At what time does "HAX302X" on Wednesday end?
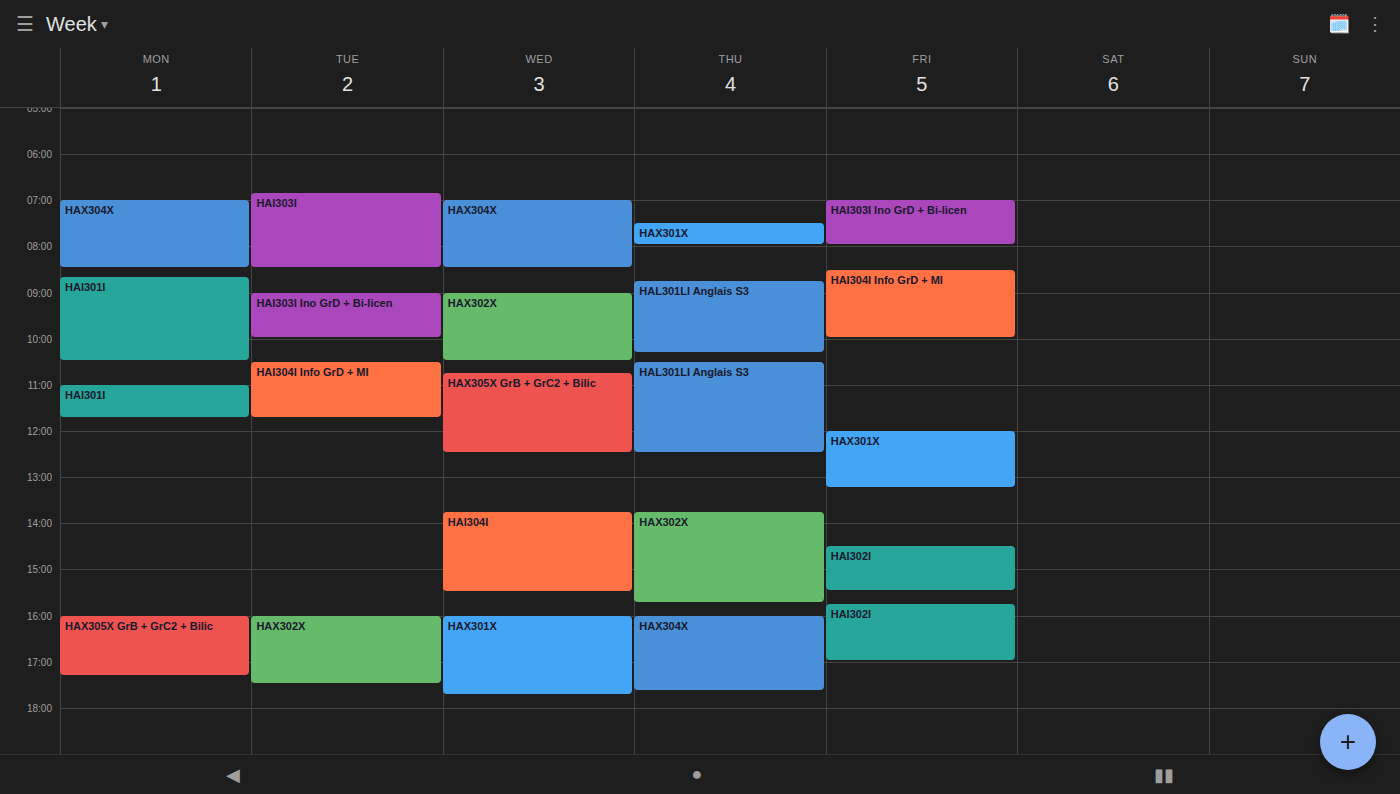
10:30 AM